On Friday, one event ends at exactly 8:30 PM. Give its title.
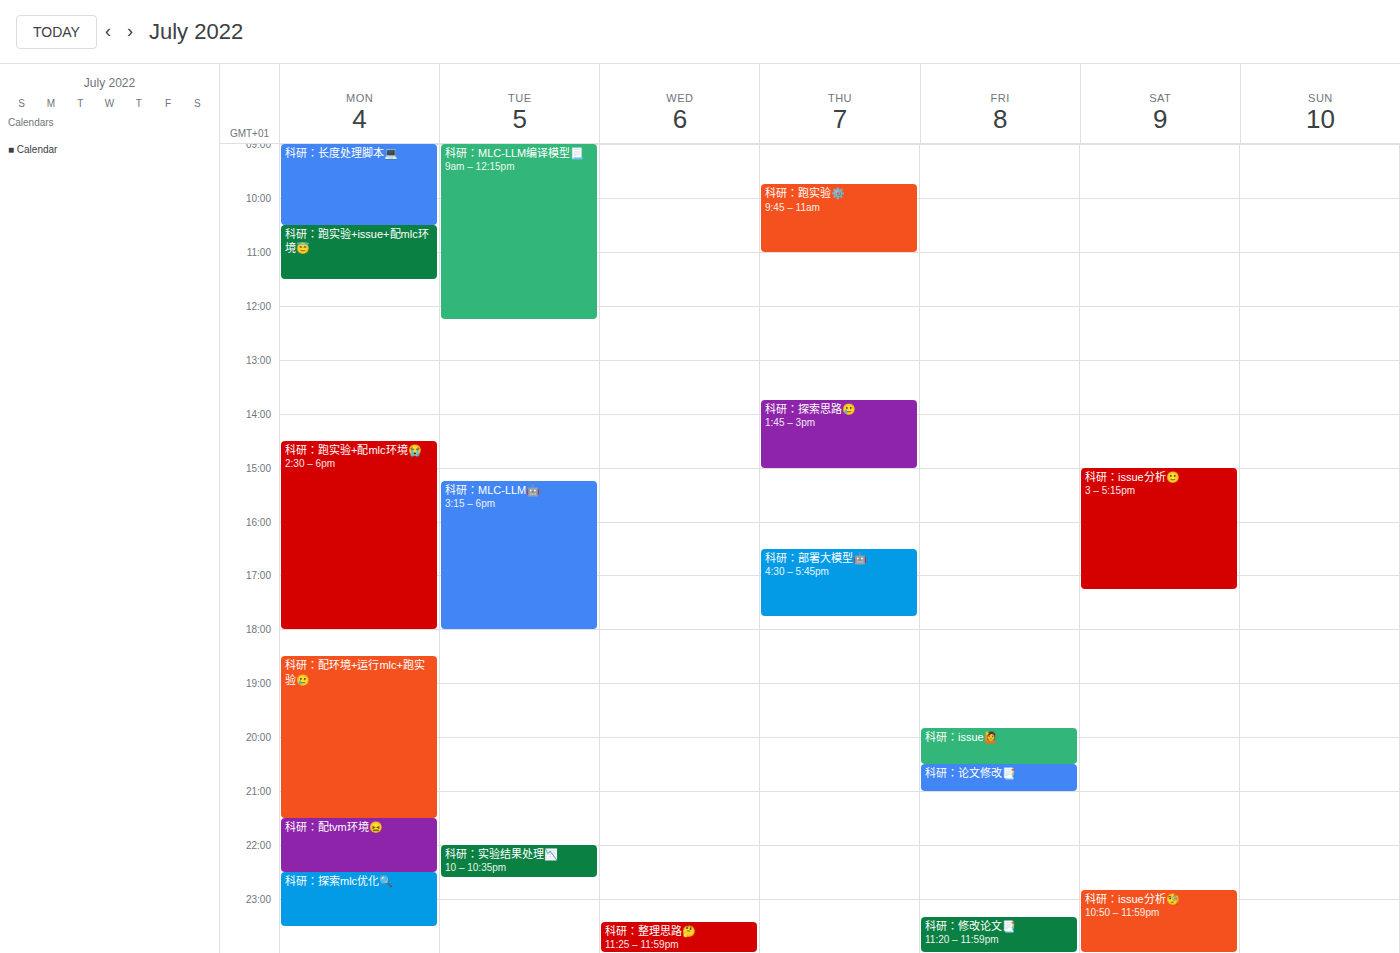
"科研：issue🙋"